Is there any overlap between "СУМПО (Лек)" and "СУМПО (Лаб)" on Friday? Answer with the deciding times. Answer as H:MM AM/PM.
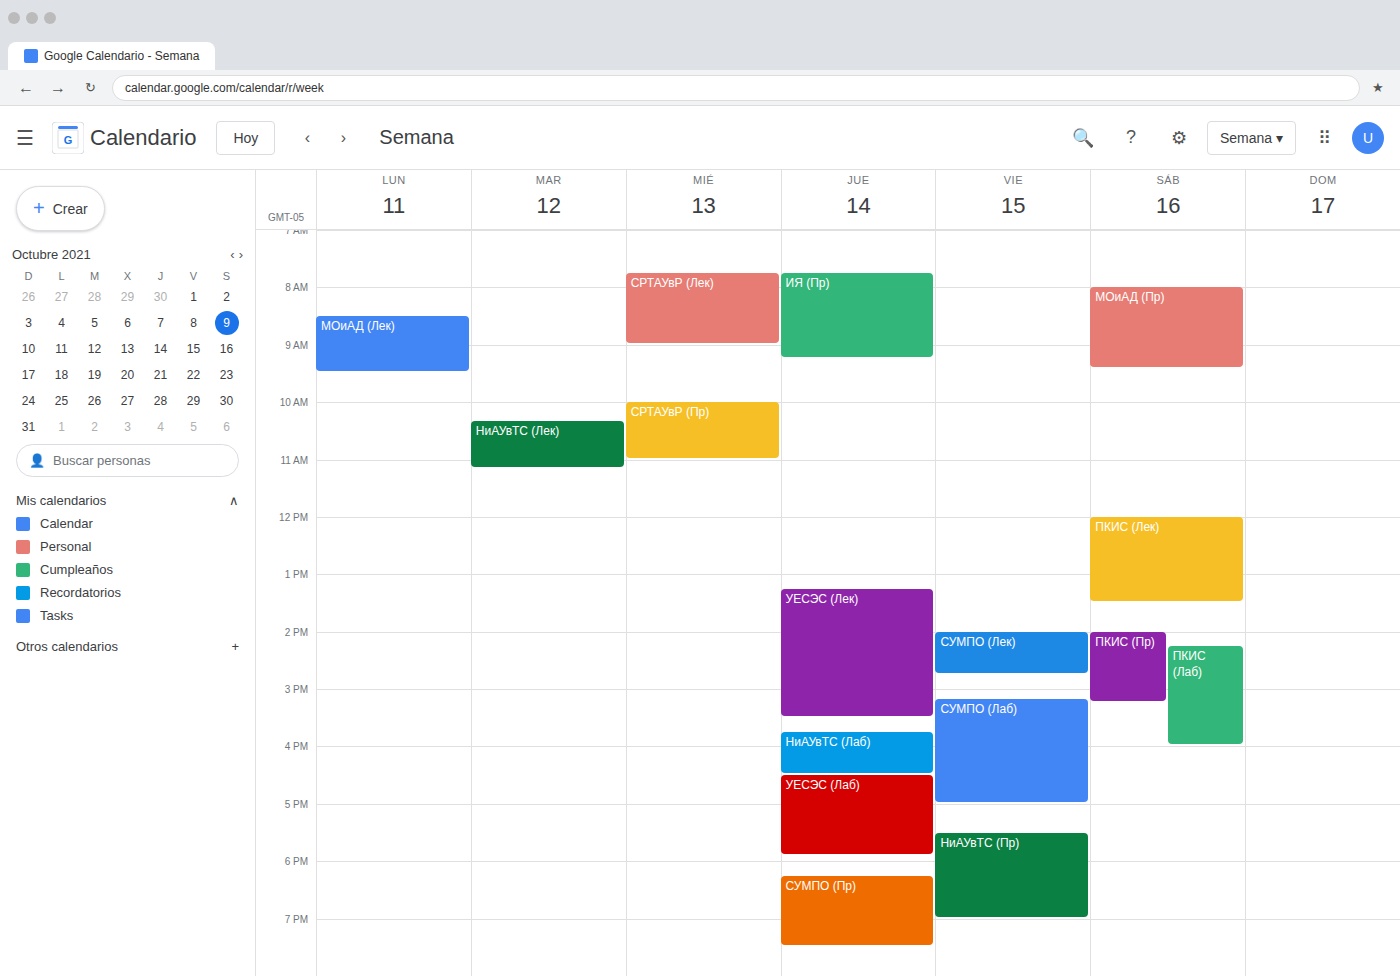
"СУМПО (Лек)" ends at 2:45 PM and "СУМПО (Лаб)" starts at 3:10 PM -- no overlap.